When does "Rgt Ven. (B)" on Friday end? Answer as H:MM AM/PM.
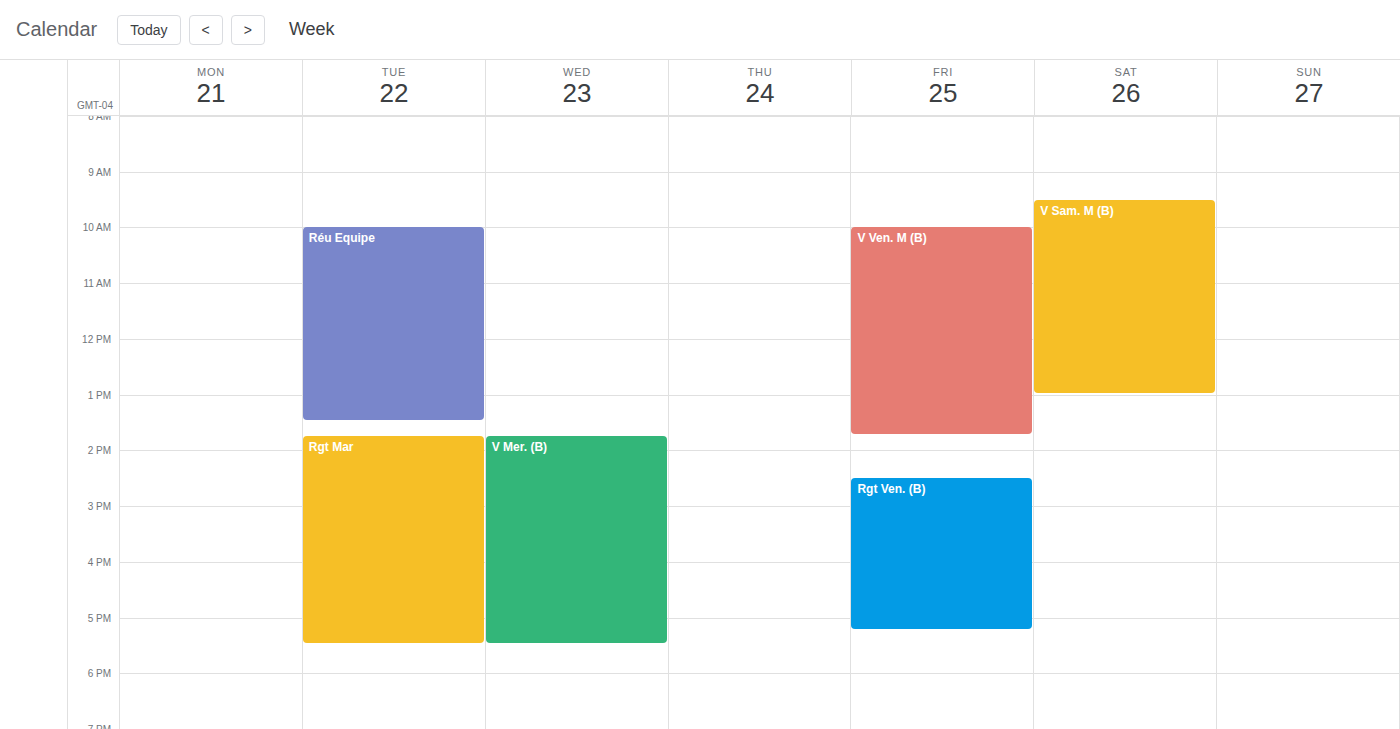
5:15 PM